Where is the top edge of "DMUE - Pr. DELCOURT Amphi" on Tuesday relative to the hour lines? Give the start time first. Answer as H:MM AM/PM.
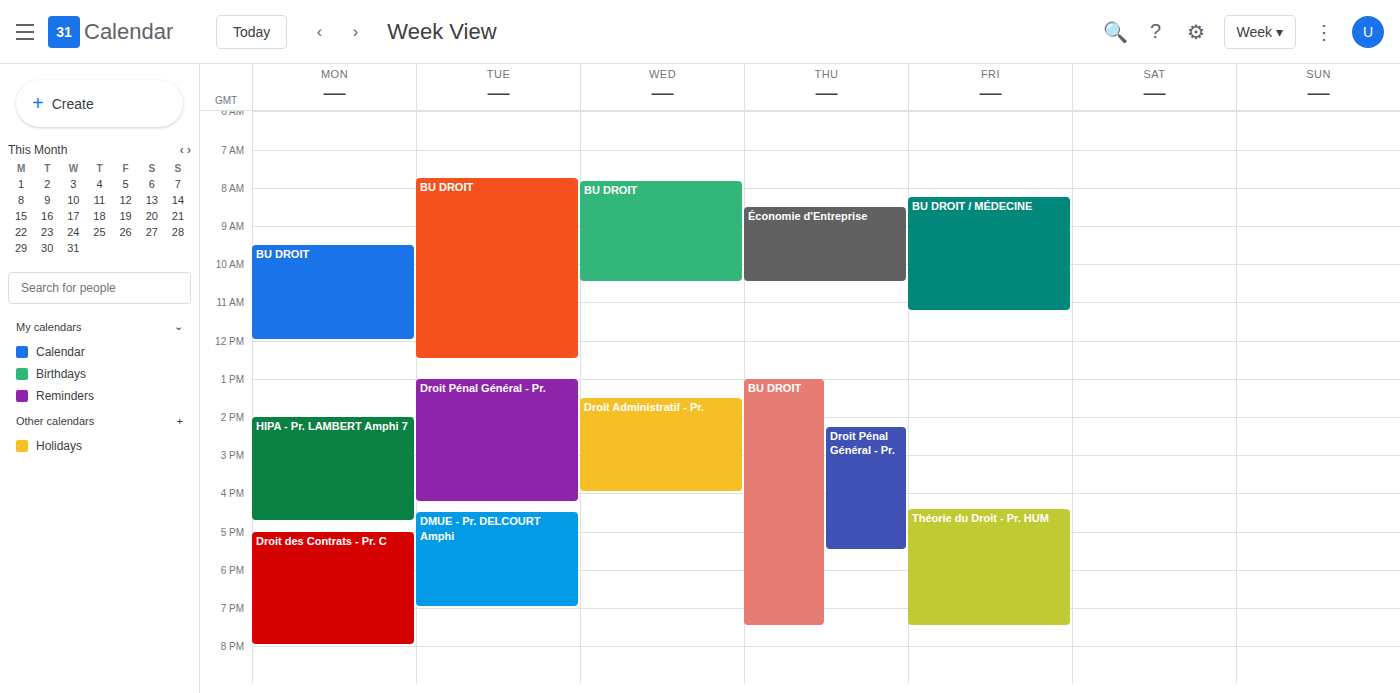
4:30 PM -- halfway between the 4 PM and 5 PM lines.